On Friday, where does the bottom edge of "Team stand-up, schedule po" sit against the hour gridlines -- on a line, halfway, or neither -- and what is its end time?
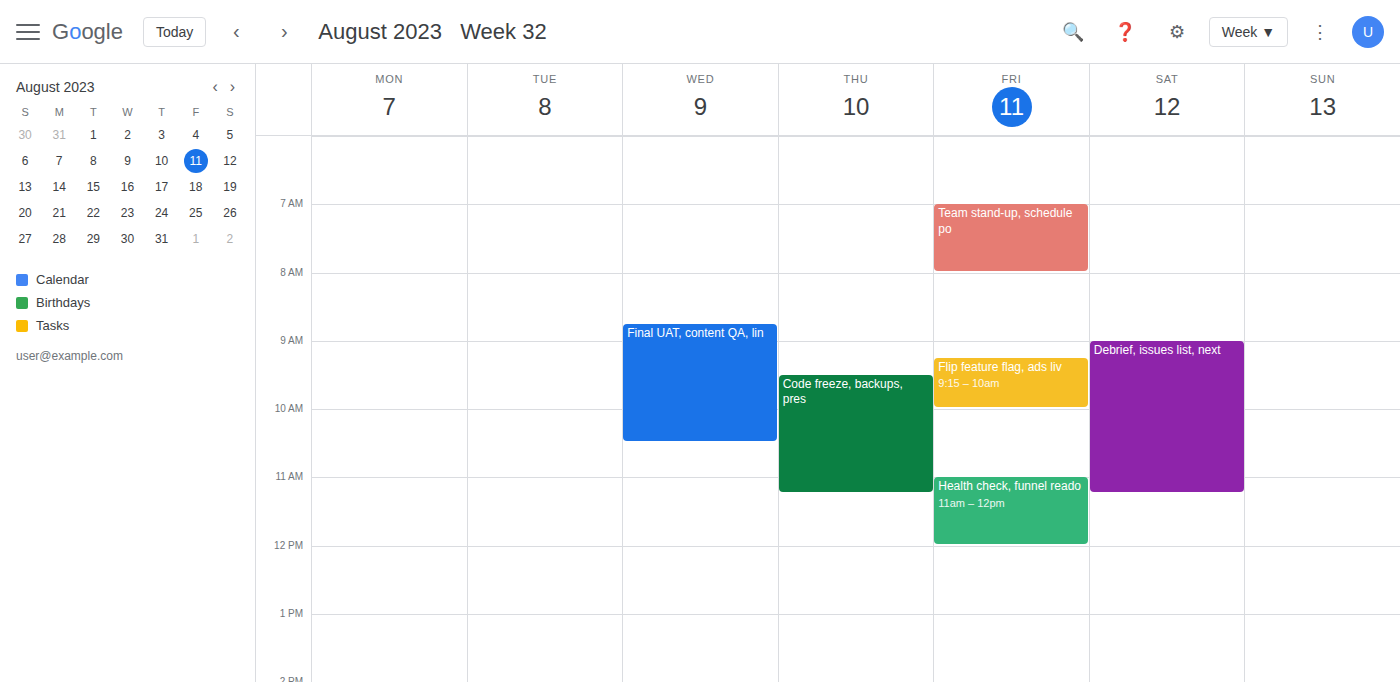
8:00 AM -- exactly on the 8 AM line.